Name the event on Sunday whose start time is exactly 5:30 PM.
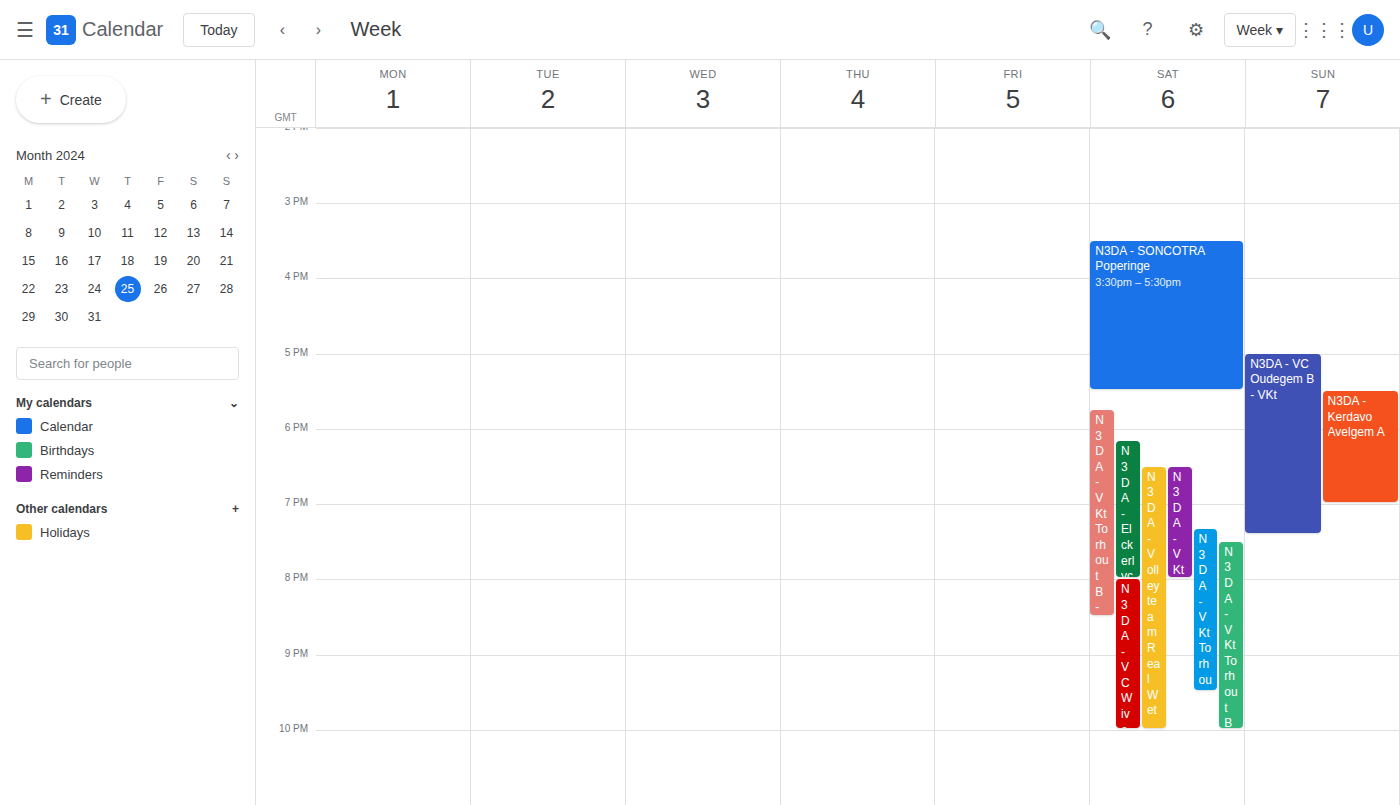
"N3DA - Kerdavo Avelgem A"